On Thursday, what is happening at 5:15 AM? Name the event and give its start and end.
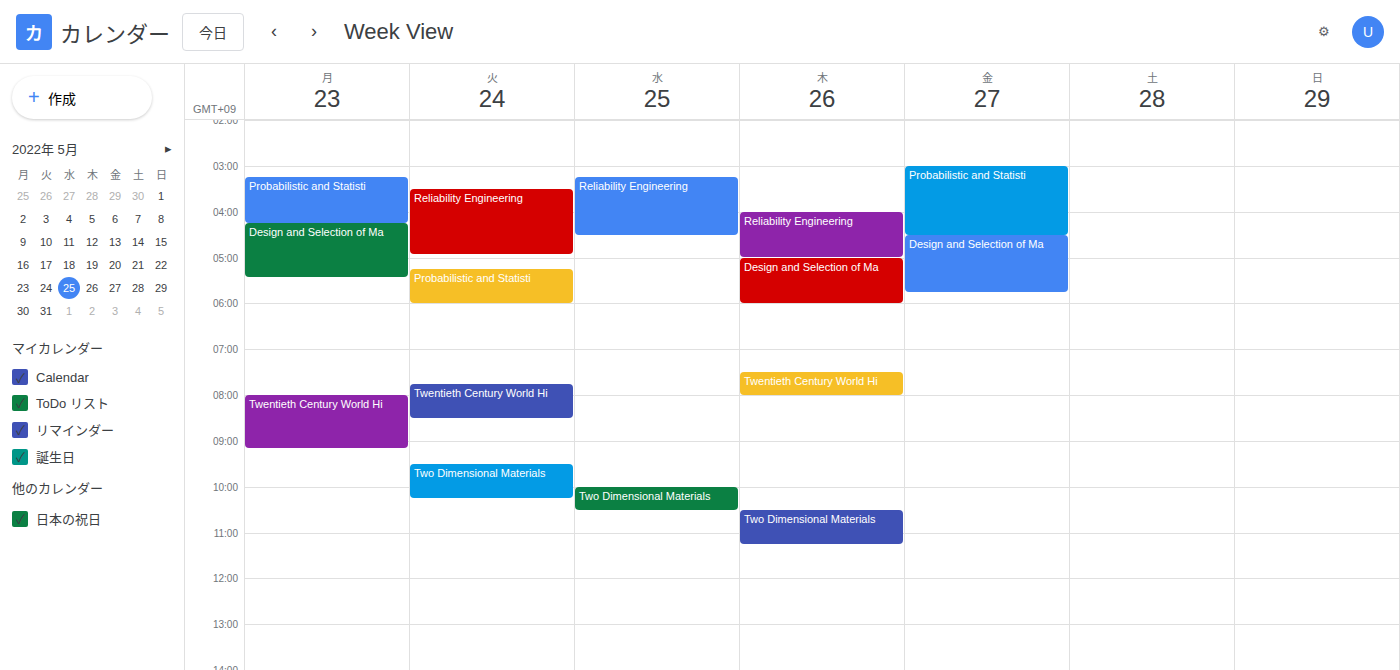
"Design and Selection of Ma", 5:00 AM to 6:00 AM